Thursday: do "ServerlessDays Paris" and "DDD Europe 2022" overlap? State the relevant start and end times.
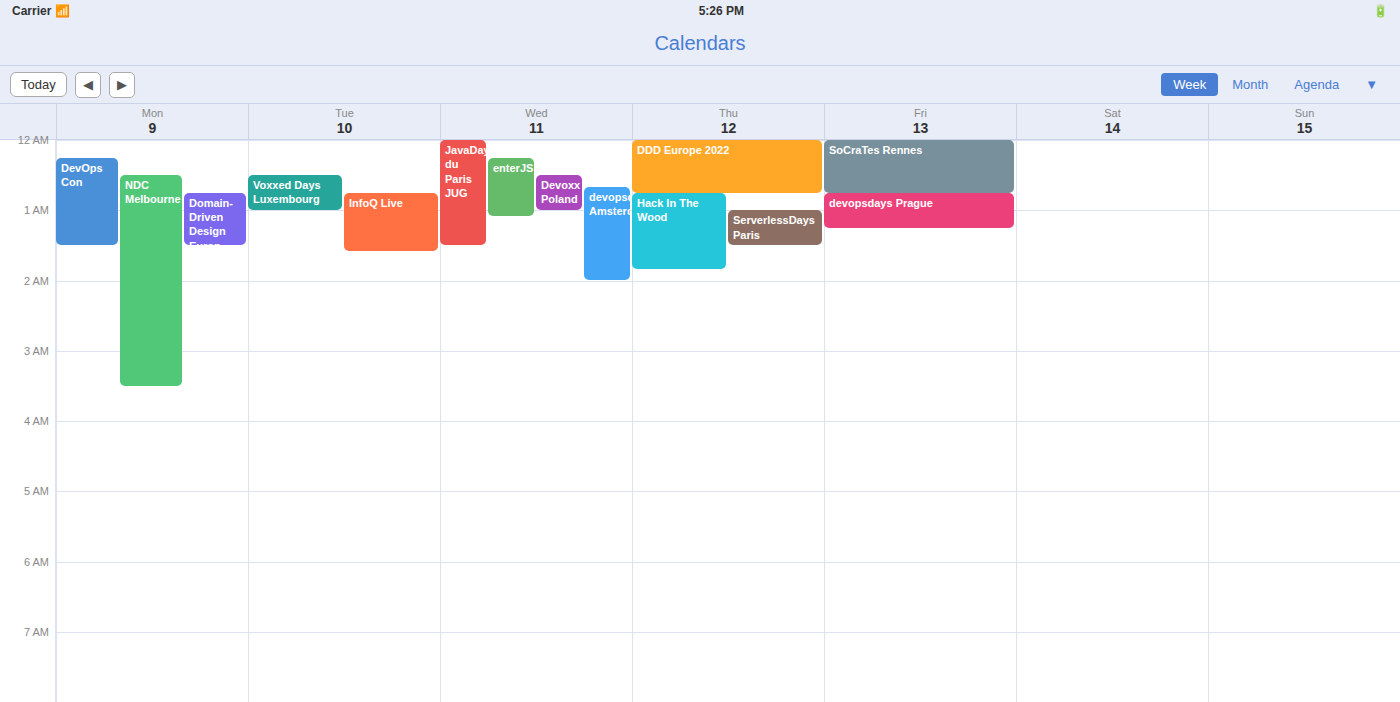
"DDD Europe 2022" ends at 00:45 and "ServerlessDays Paris" starts at 01:00 -- no overlap.